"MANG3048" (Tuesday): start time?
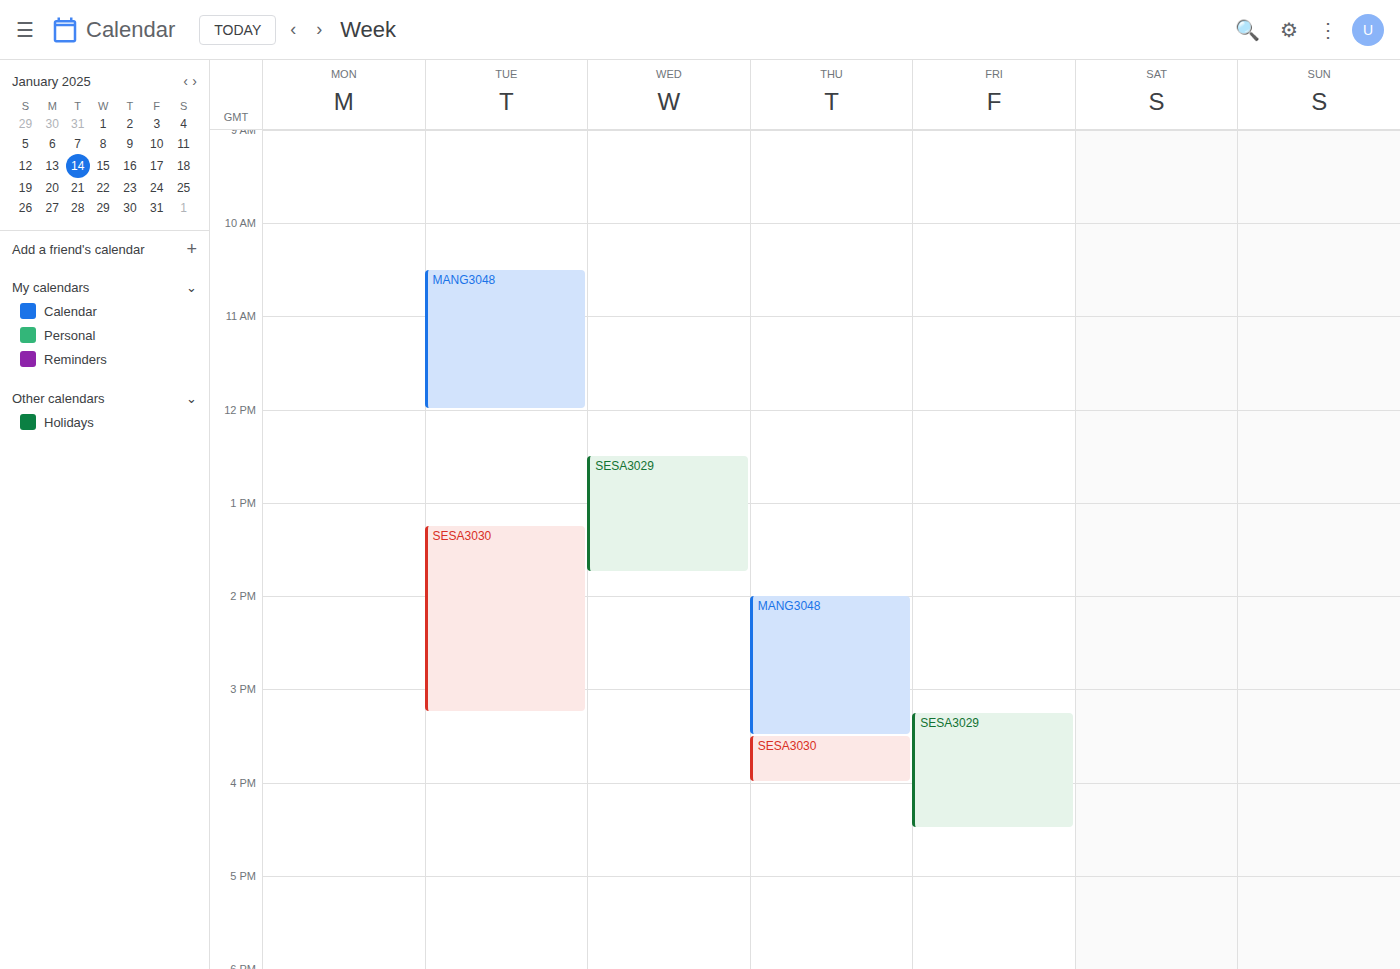
10:30 AM